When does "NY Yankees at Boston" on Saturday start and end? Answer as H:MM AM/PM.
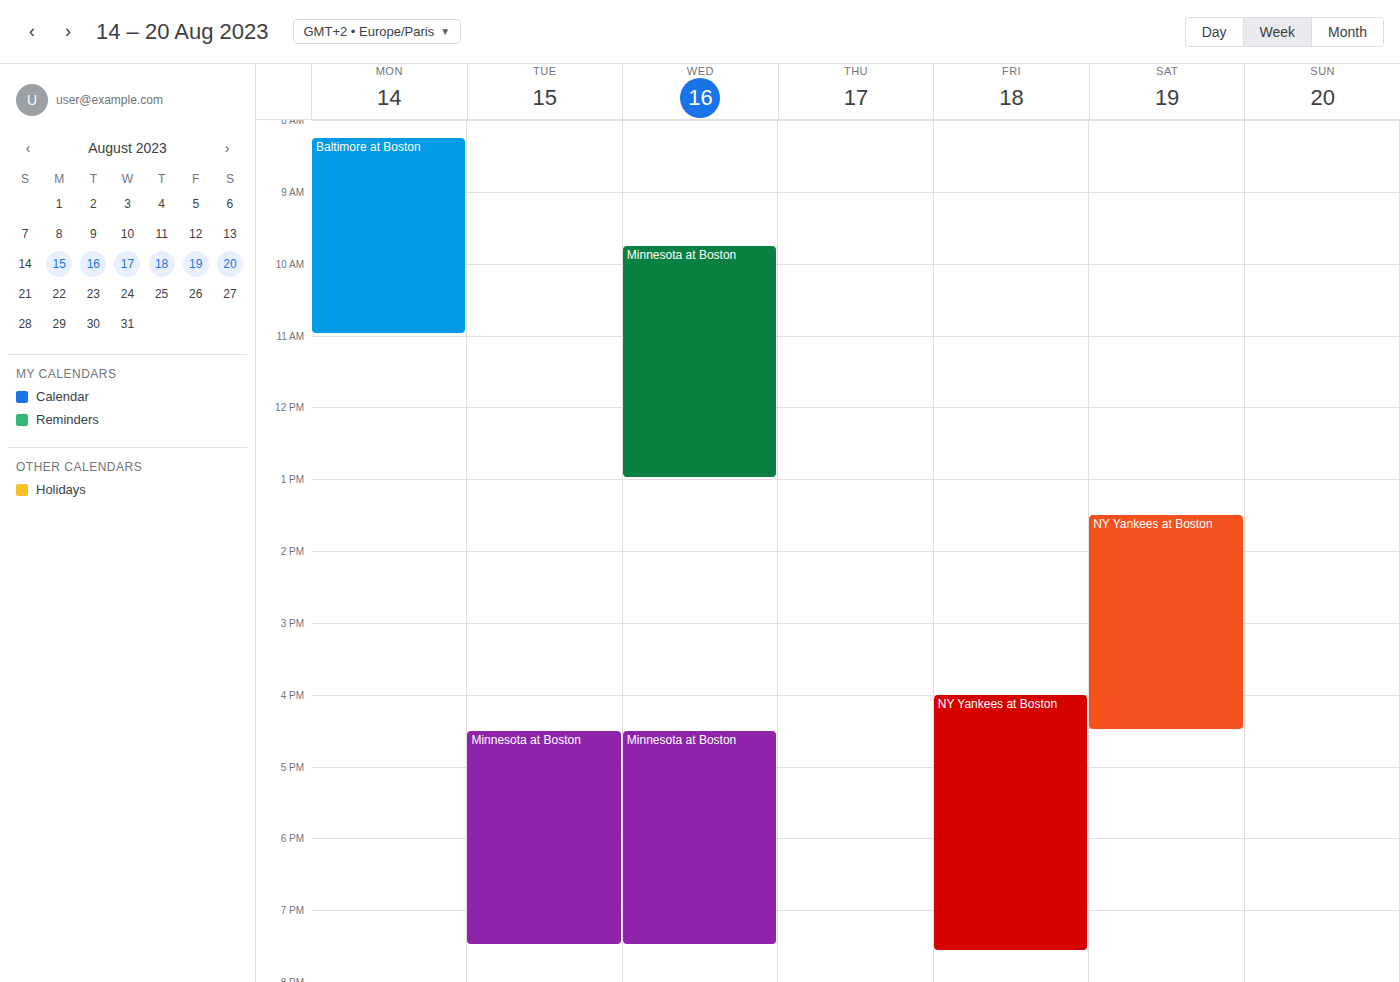
1:30 PM to 4:30 PM